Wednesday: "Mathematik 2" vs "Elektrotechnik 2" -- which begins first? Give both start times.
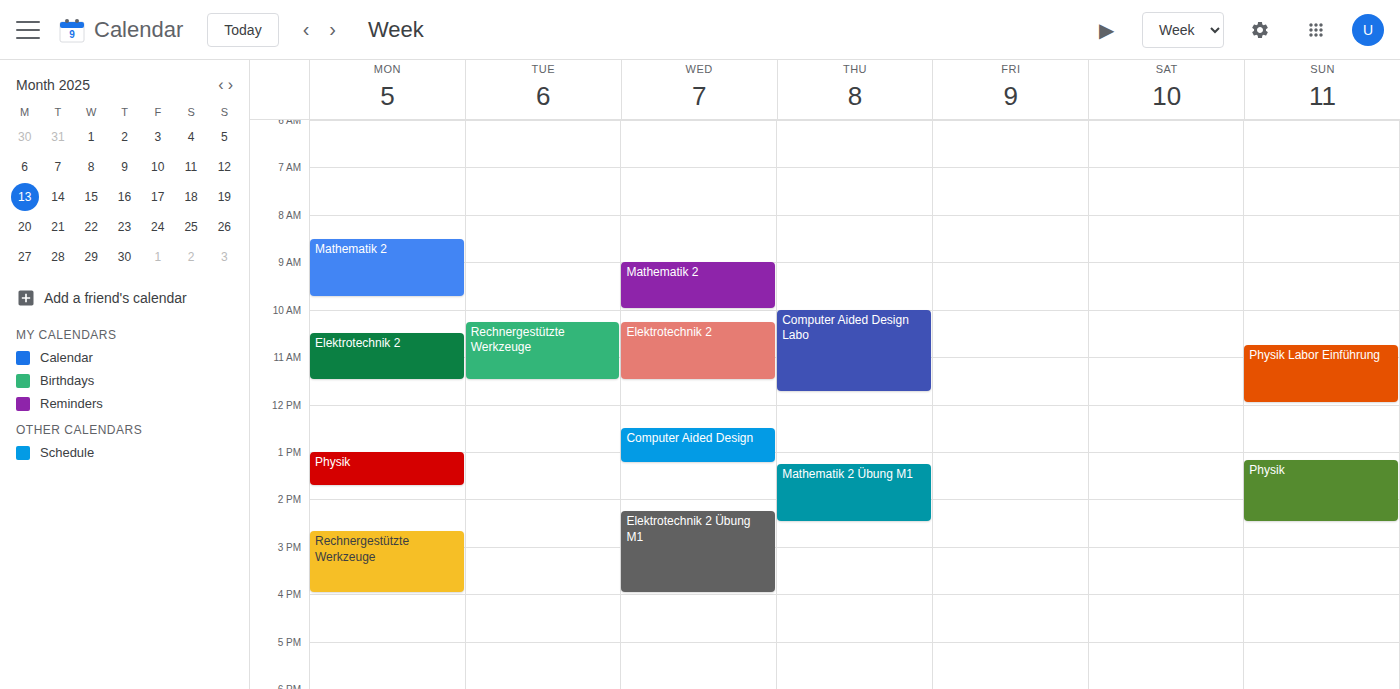
"Mathematik 2" 9:00 AM; "Elektrotechnik 2" 10:15 AM.